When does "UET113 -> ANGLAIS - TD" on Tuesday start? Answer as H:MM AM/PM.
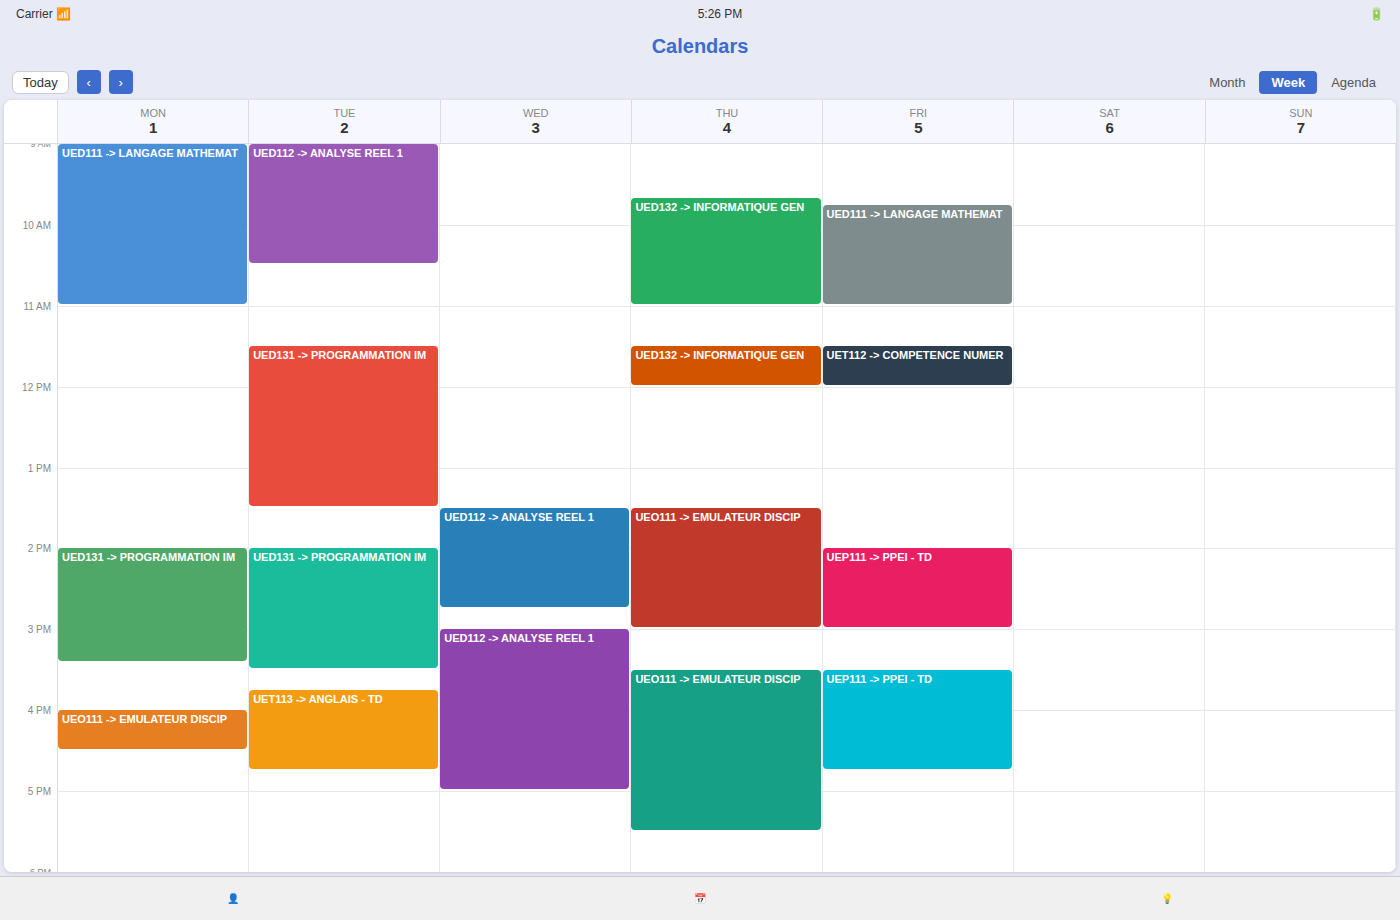
3:45 PM